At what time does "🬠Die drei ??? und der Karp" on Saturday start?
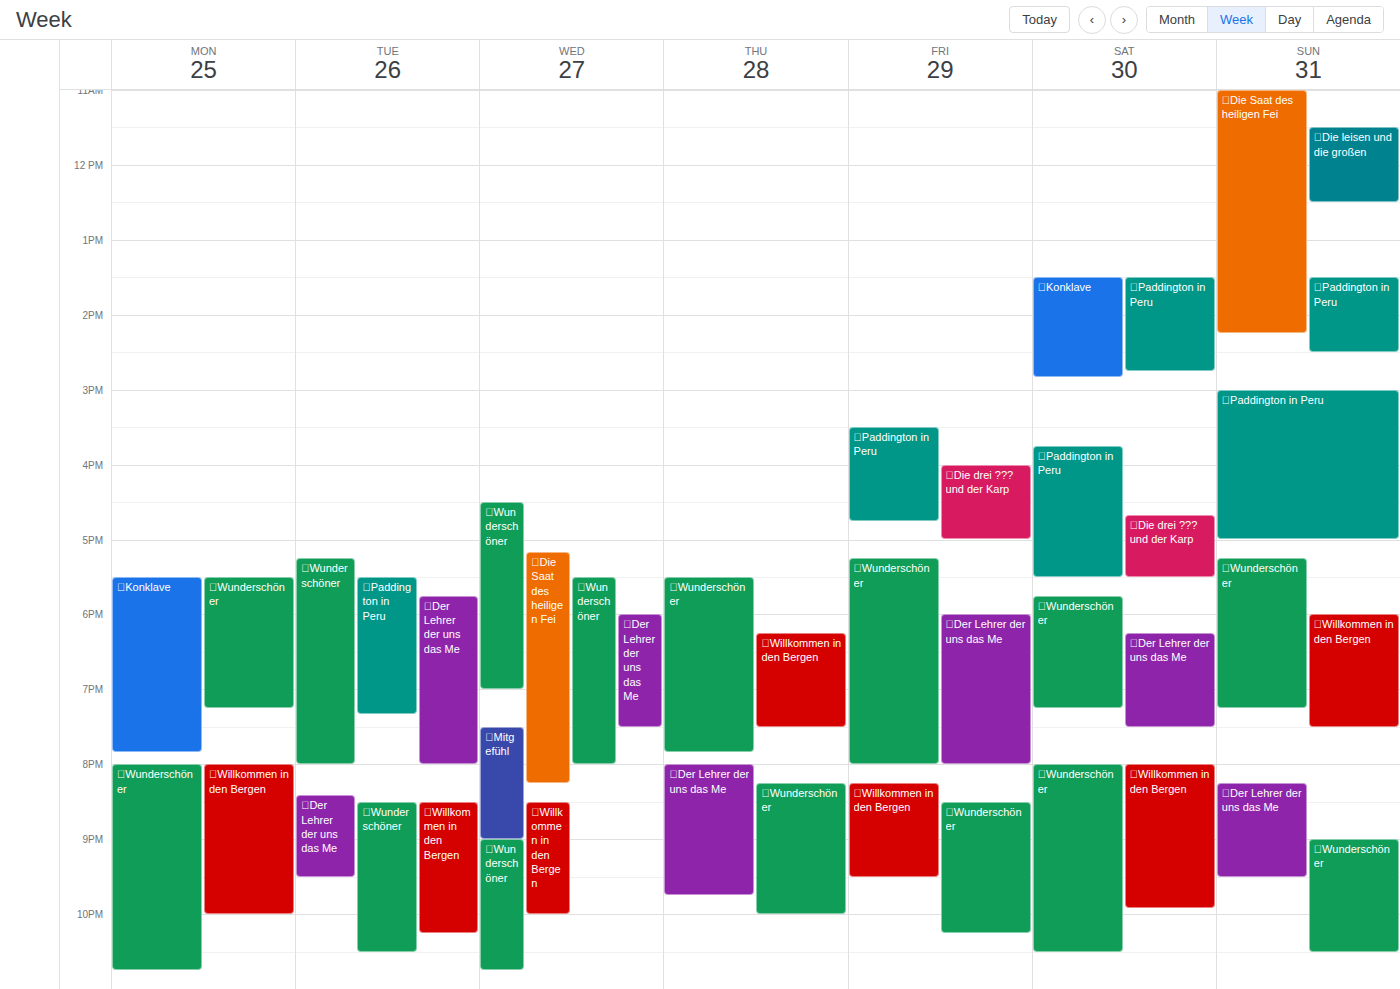
4:40 PM